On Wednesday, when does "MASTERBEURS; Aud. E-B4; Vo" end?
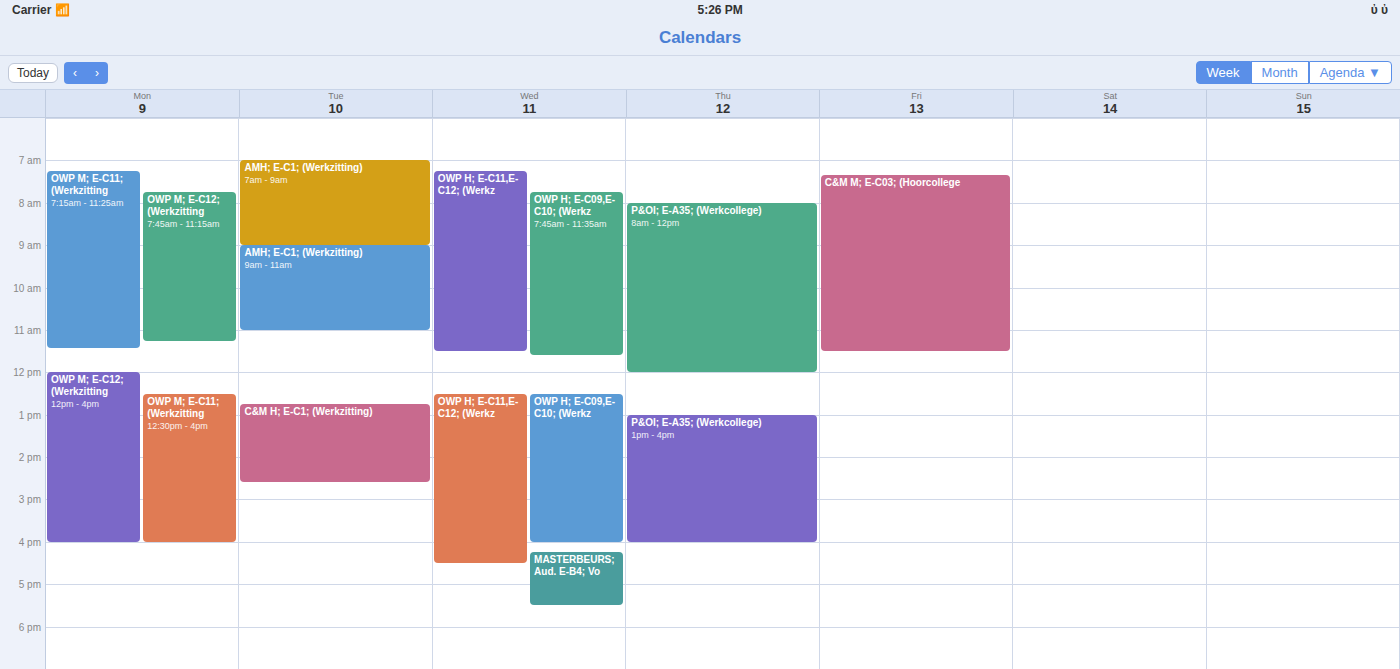
5:30 PM